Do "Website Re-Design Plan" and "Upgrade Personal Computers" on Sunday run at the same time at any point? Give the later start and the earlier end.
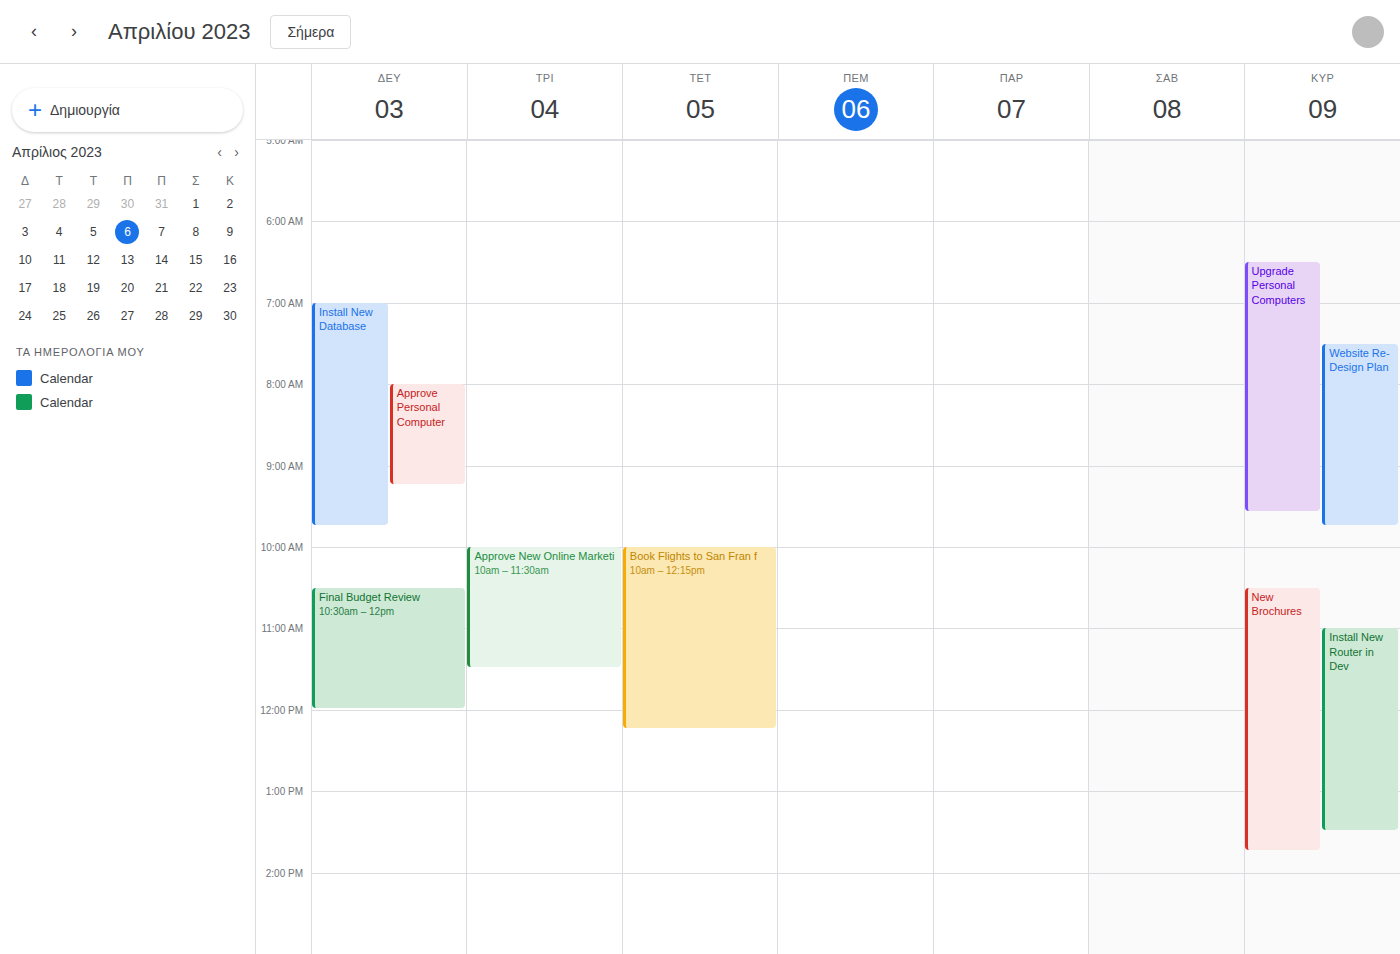
"Website Re-Design Plan" starts at 7:30 AM, before "Upgrade Personal Computers" ends at 9:35 AM -- they overlap.